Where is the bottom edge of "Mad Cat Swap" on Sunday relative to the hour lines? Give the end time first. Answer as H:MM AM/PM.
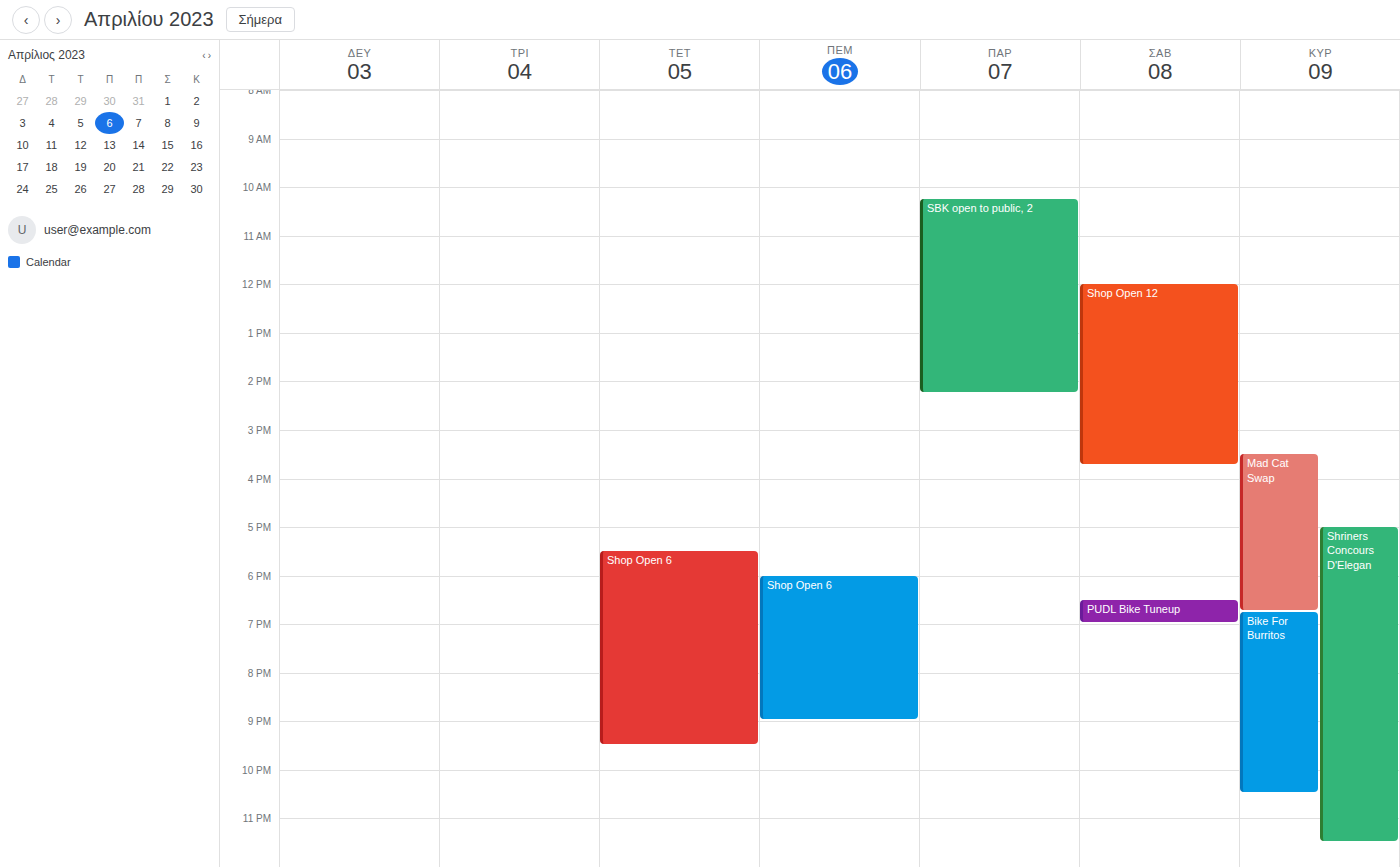
6:45 PM -- neither: three quarters of the way from the 6 PM line to the 7 PM line.